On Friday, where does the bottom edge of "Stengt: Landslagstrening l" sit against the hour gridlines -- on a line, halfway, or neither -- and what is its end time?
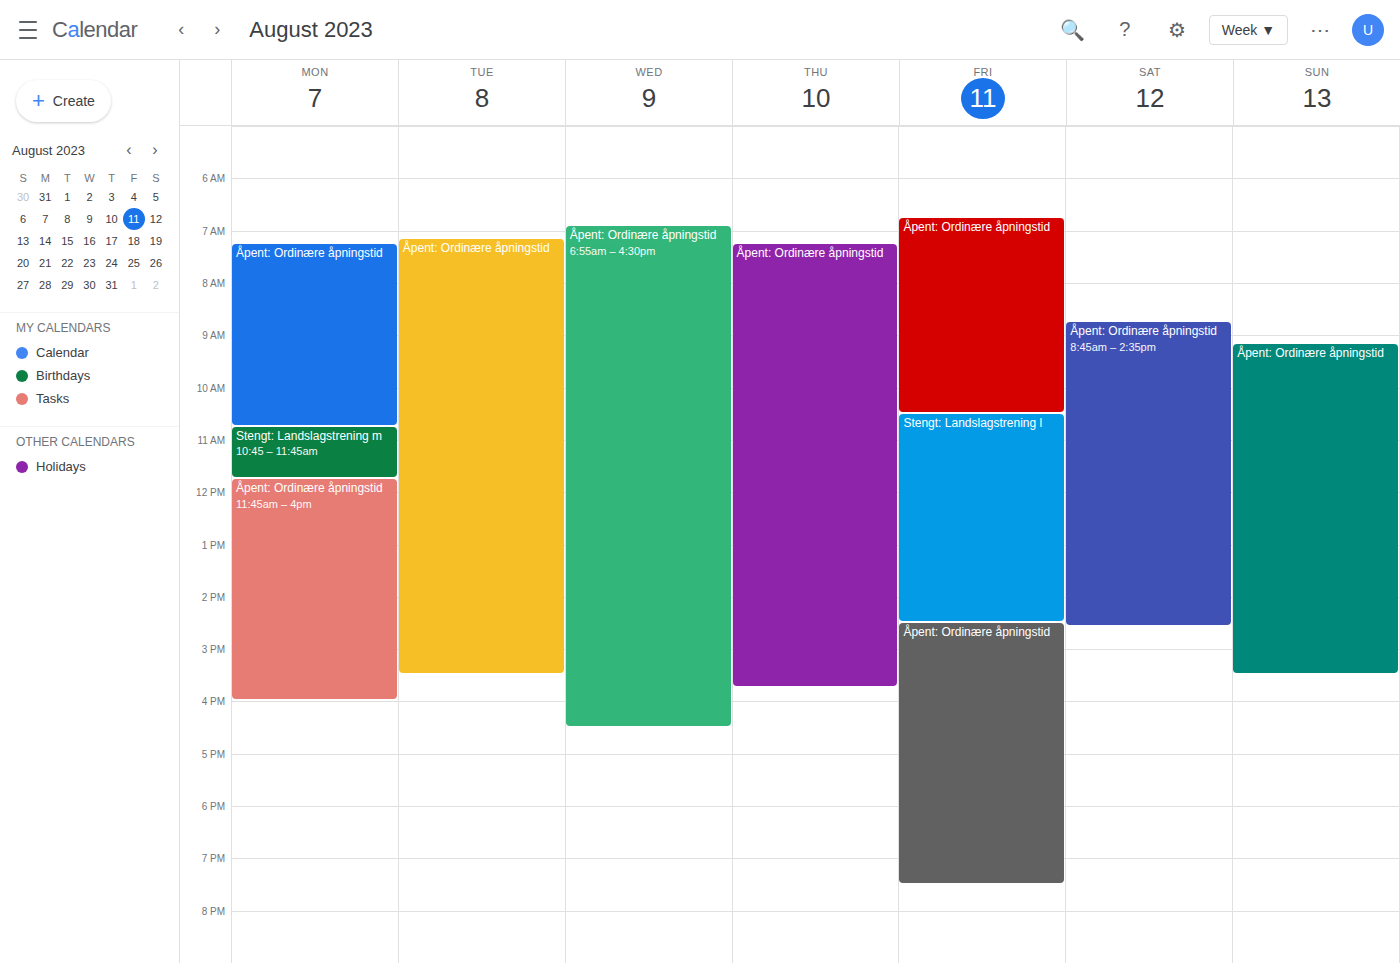
2:30 PM -- halfway between the 2 PM and 3 PM lines.